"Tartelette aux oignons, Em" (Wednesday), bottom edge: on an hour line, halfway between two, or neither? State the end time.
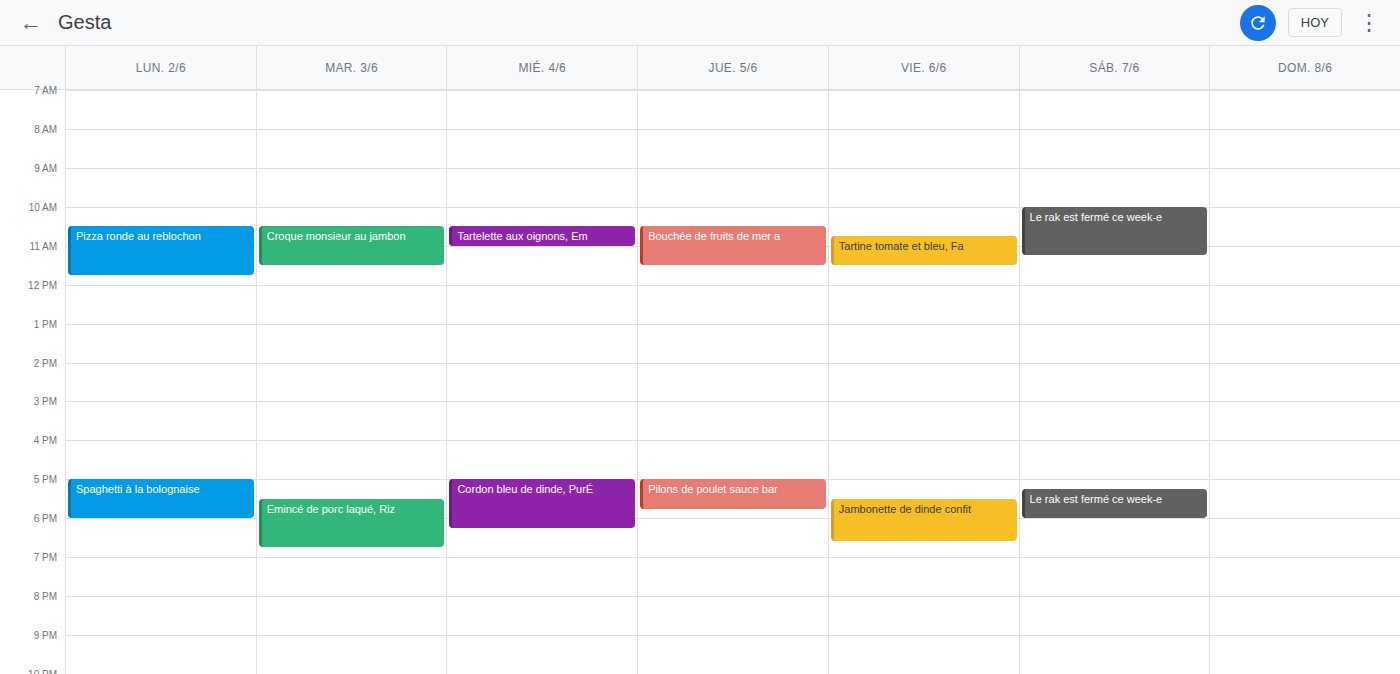
11:00 AM -- exactly on the 11 AM line.